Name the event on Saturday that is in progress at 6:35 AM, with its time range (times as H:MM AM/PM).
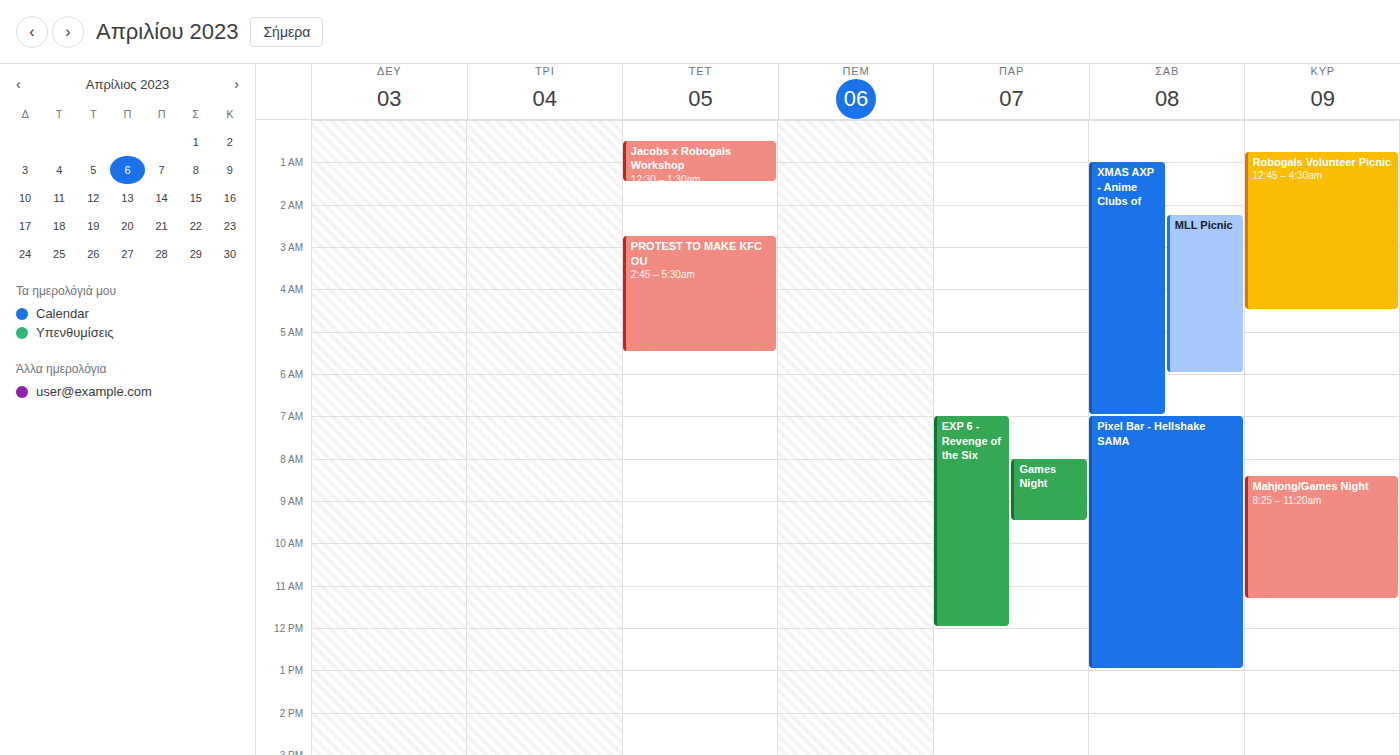
"XMAS AXP - Anime Clubs of", 1:00 AM to 7:00 AM